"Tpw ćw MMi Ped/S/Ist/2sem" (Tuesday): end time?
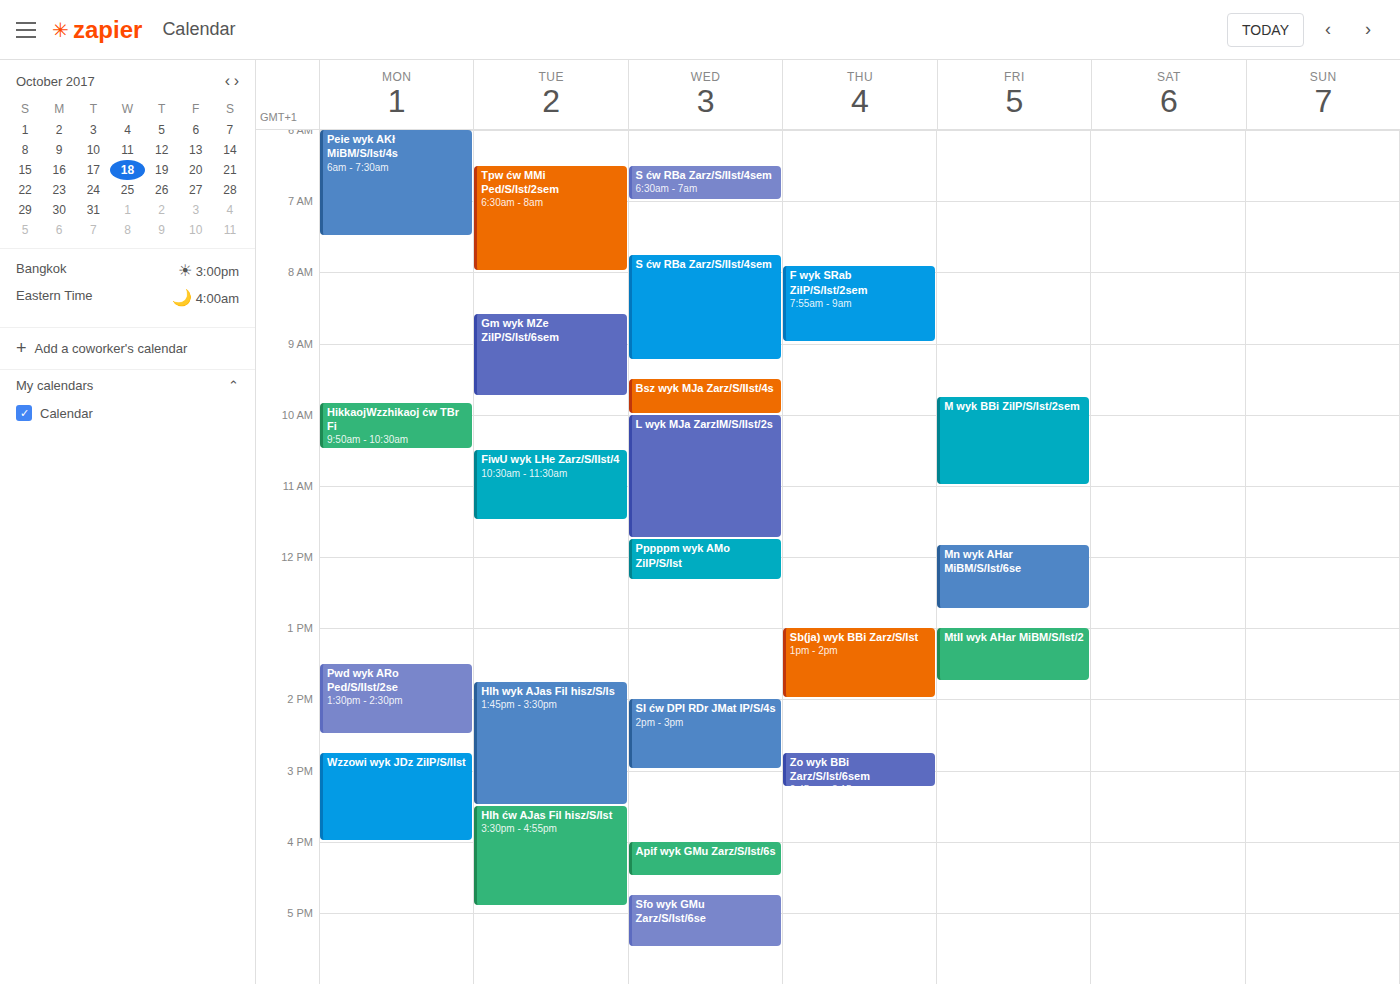
8:00 AM